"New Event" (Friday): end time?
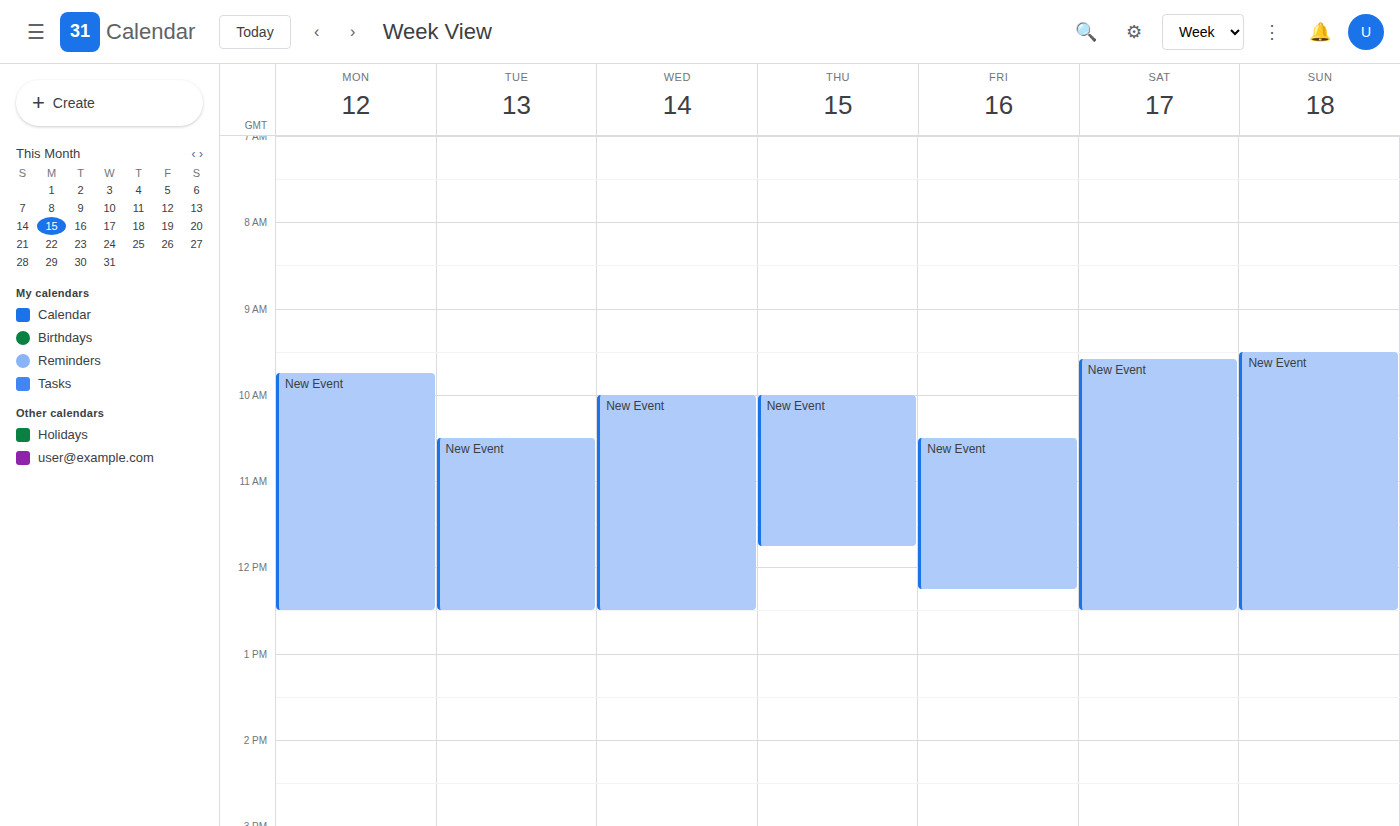
12:15